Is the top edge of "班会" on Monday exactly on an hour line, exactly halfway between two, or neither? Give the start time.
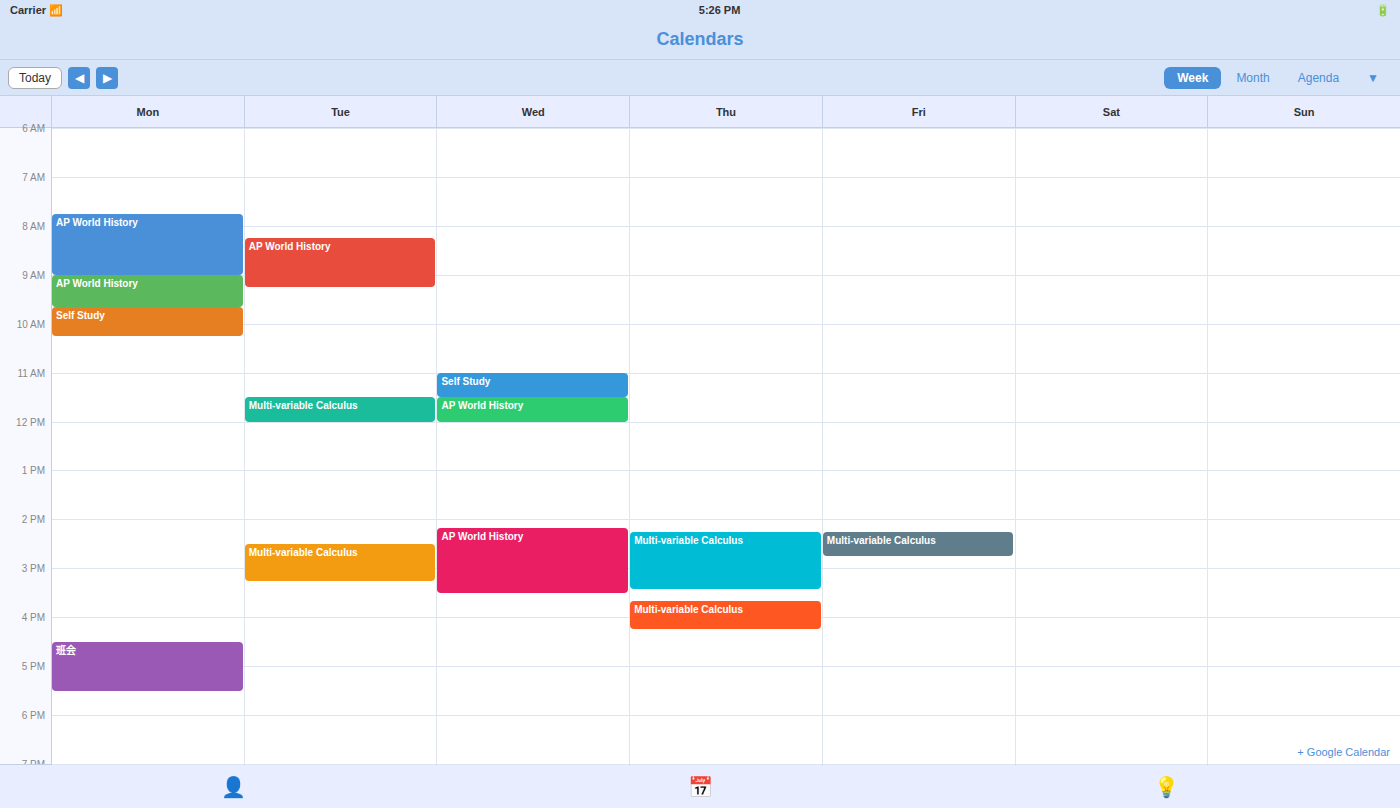
16:30 -- halfway between the 16:00 and 17:00 lines.